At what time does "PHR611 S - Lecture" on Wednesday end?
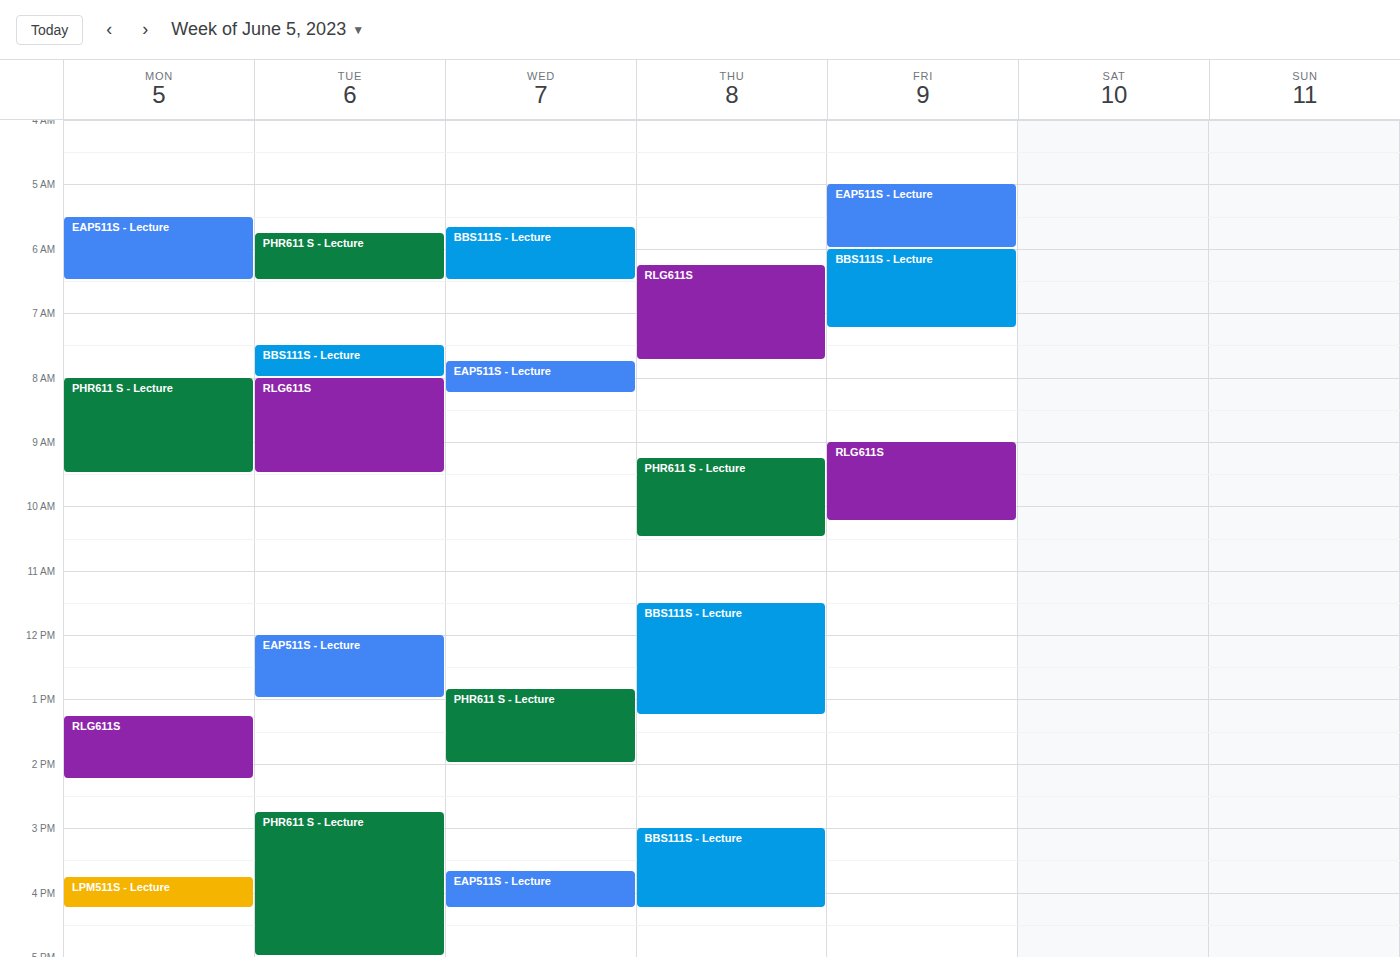
14:00